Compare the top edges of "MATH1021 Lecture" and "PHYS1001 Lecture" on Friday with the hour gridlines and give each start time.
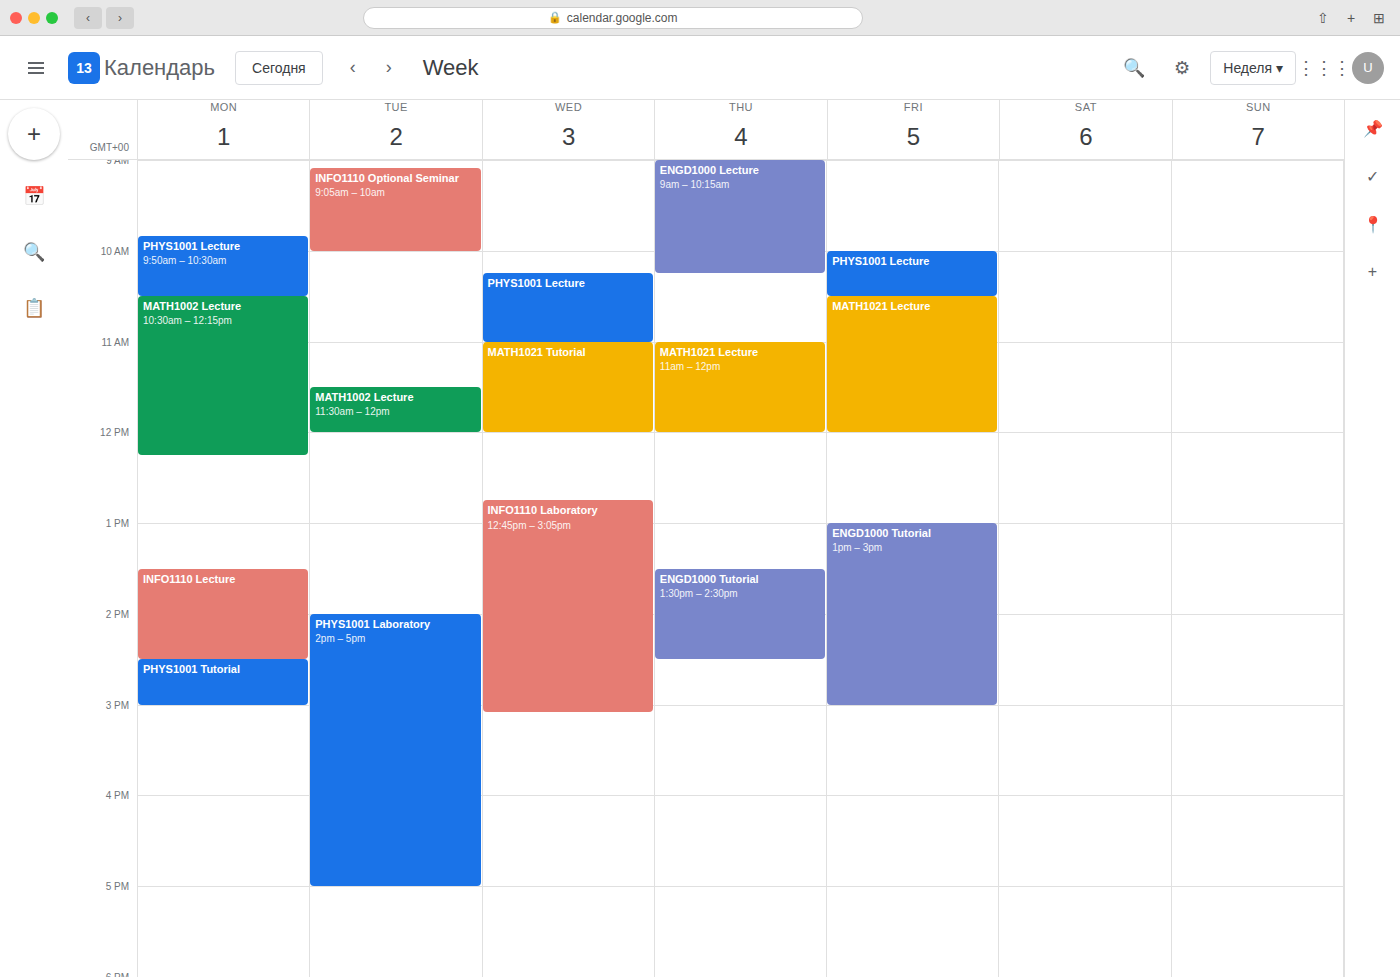
"MATH1021 Lecture": 10:30 AM, halfway between the 10 AM and 11 AM lines. "PHYS1001 Lecture": 10:00 AM, exactly on the 10 AM line.